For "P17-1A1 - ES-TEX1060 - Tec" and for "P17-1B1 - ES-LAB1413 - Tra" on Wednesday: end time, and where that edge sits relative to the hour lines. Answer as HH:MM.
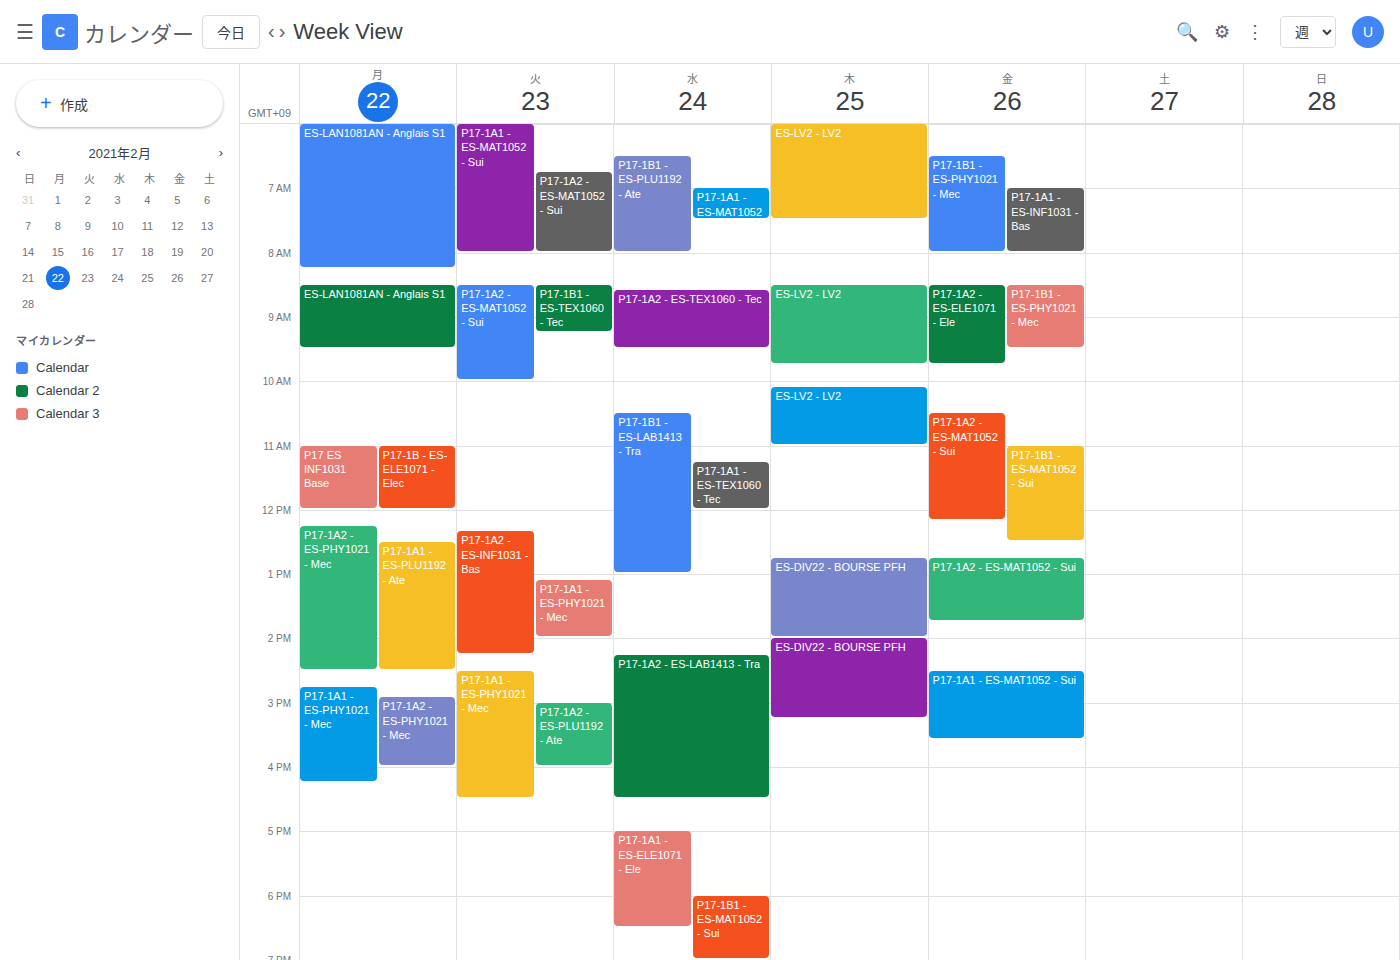
"P17-1A1 - ES-TEX1060 - Tec": 12:00, exactly on the 12:00 line. "P17-1B1 - ES-LAB1413 - Tra": 13:00, exactly on the 13:00 line.